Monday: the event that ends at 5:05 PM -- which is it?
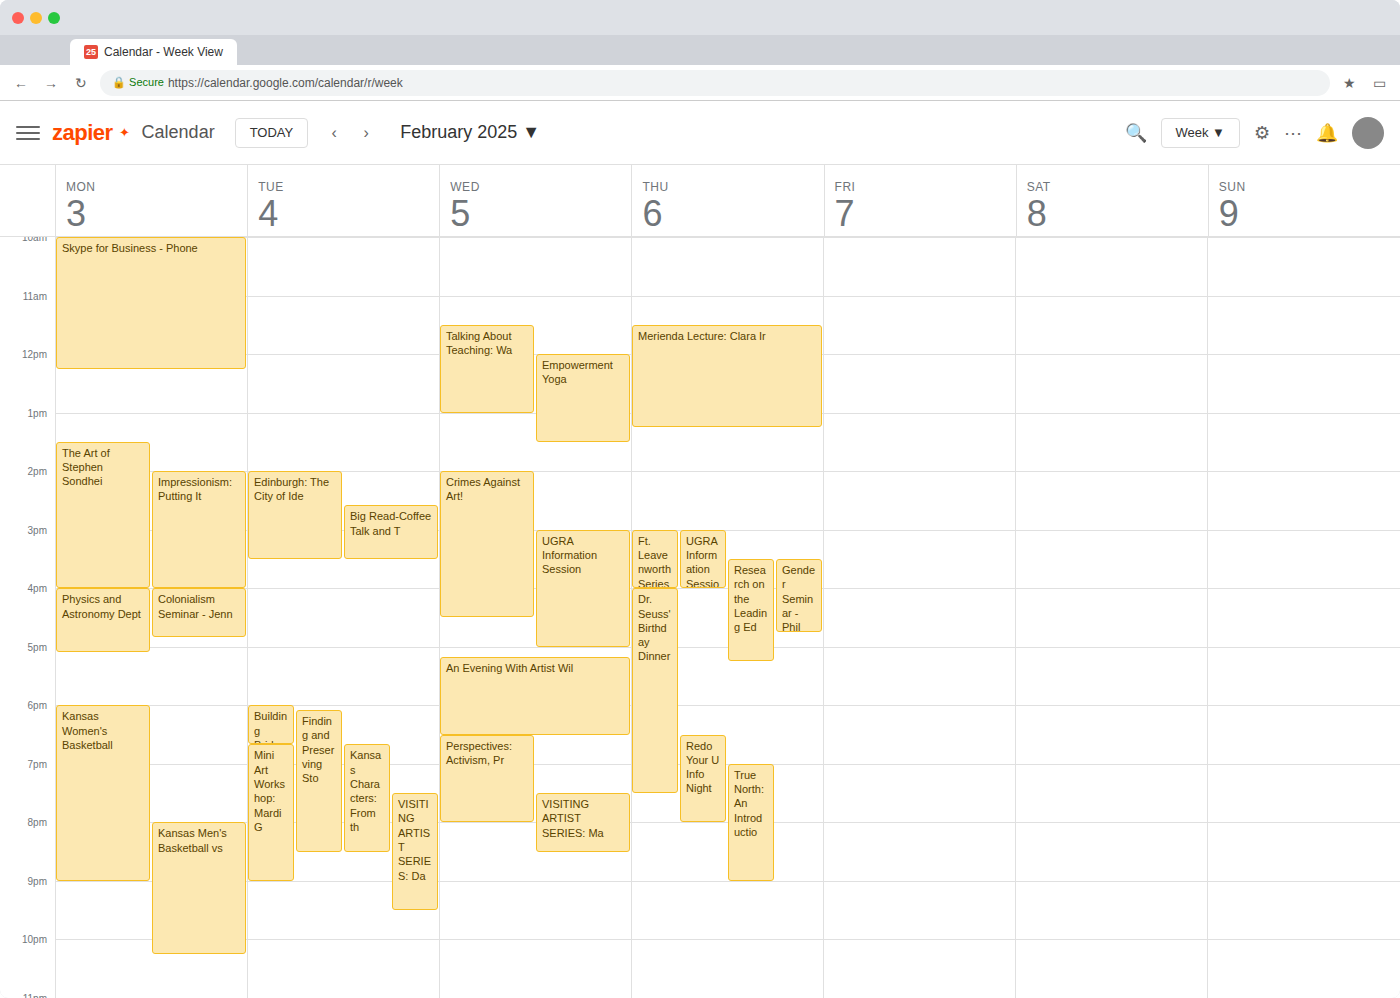
"Physics and Astronomy Dept"